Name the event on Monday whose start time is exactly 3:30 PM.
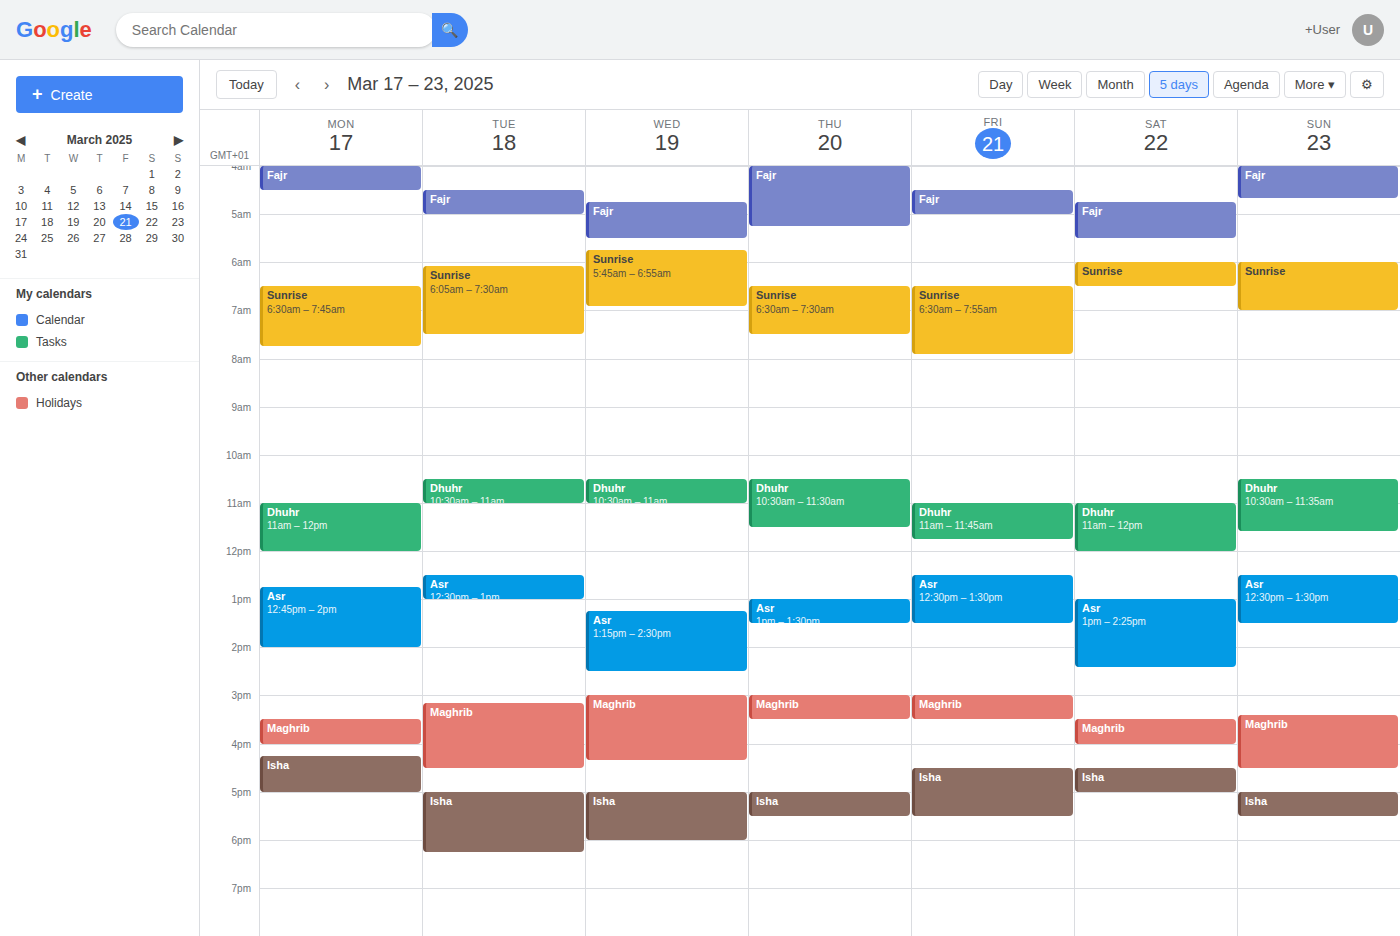
"Maghrib"